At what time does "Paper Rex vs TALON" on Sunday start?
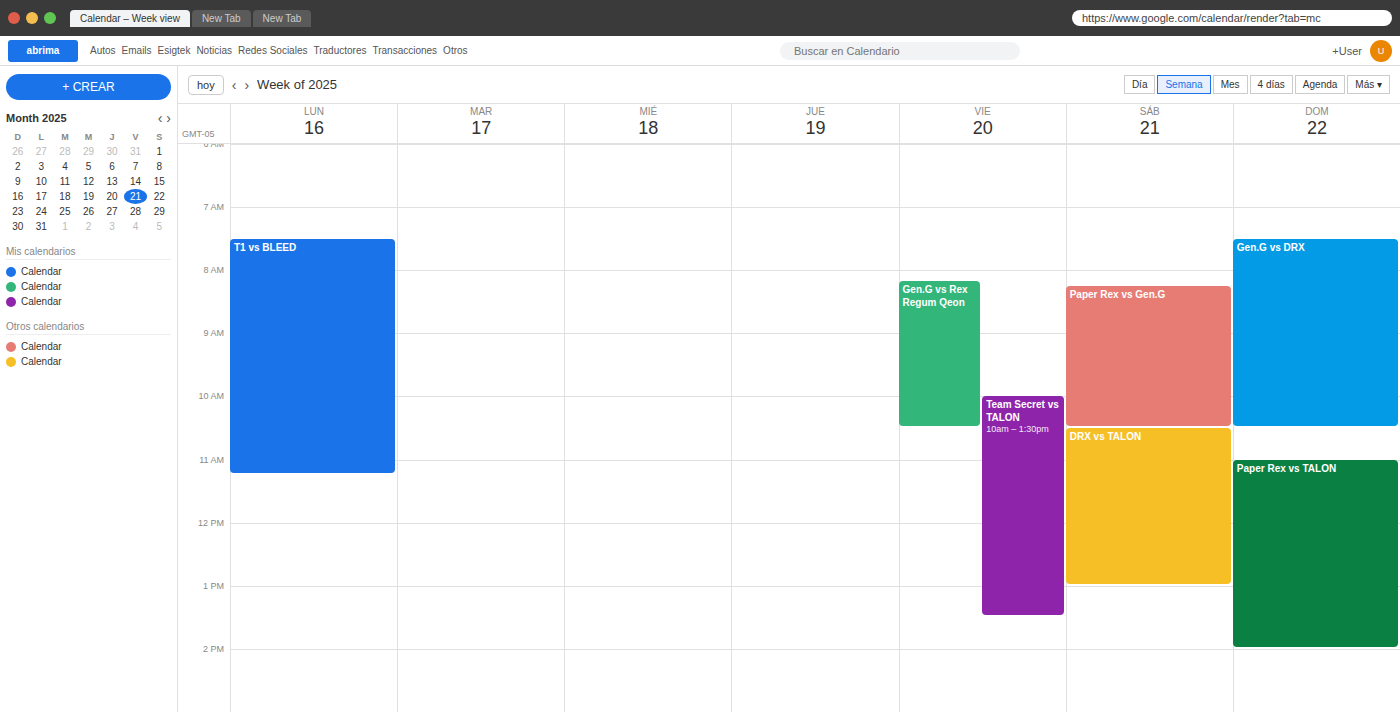
11:00